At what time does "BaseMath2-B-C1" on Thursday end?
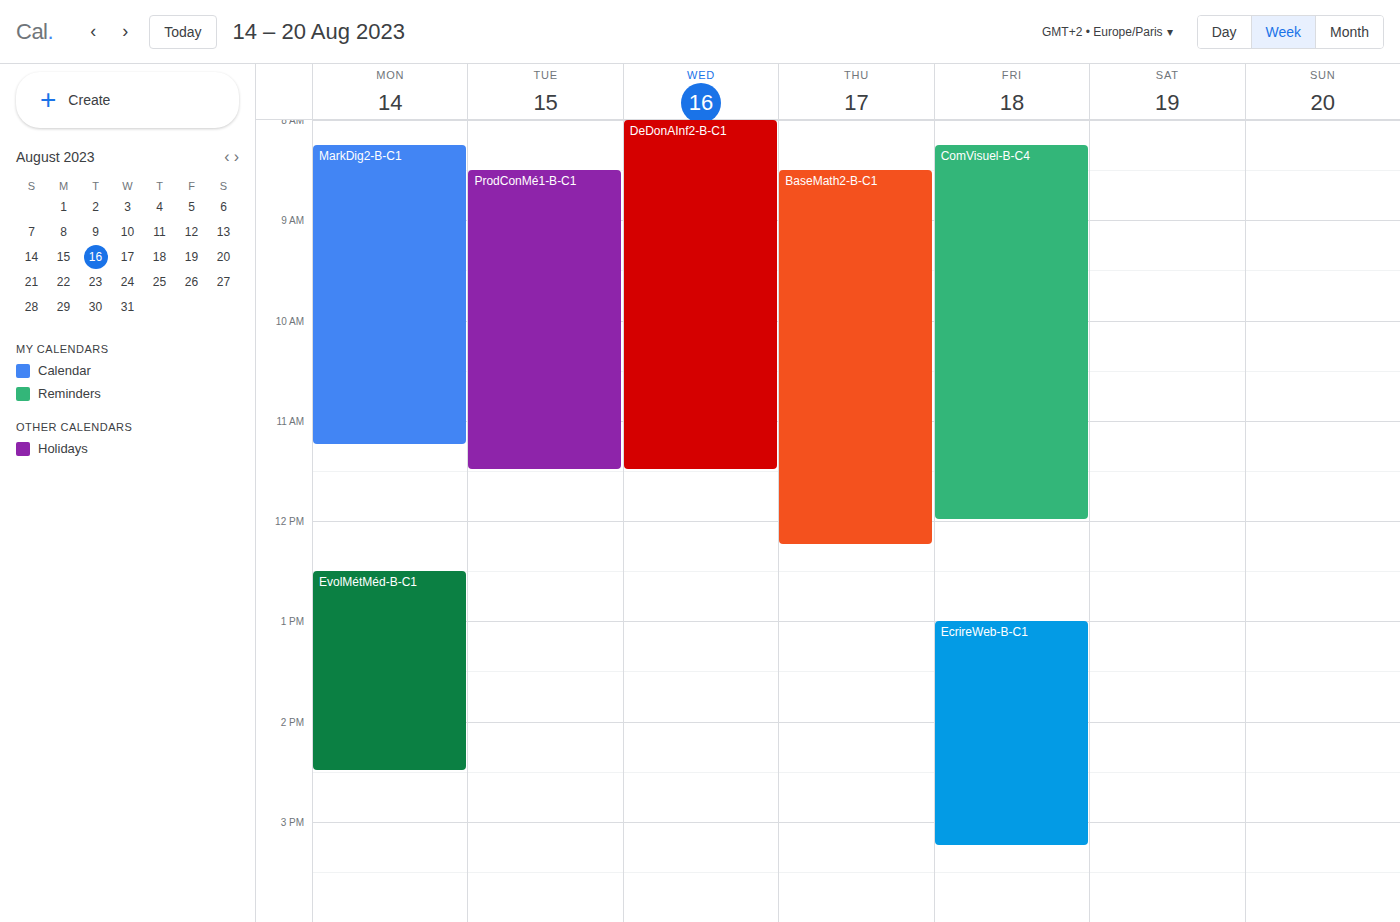
12:15 PM